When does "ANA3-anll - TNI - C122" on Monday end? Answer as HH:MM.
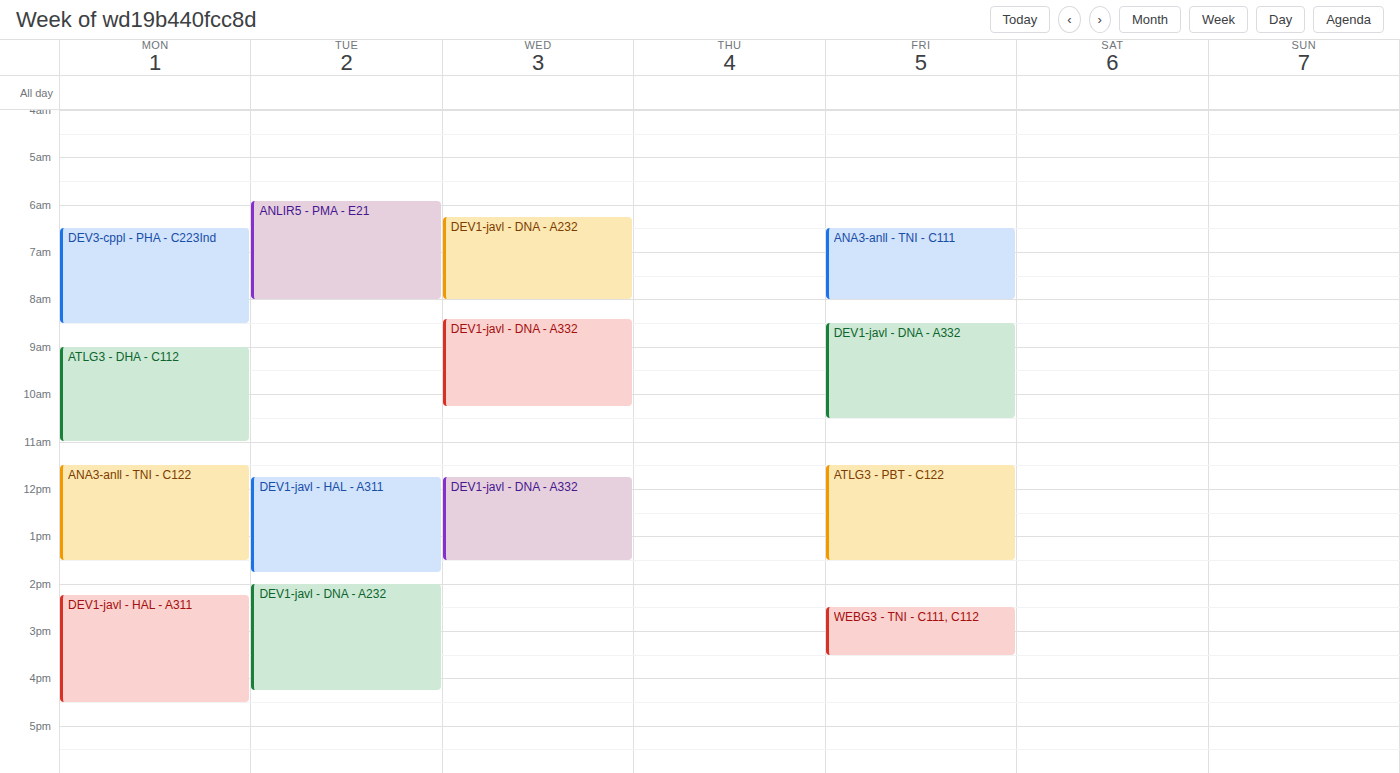
13:30